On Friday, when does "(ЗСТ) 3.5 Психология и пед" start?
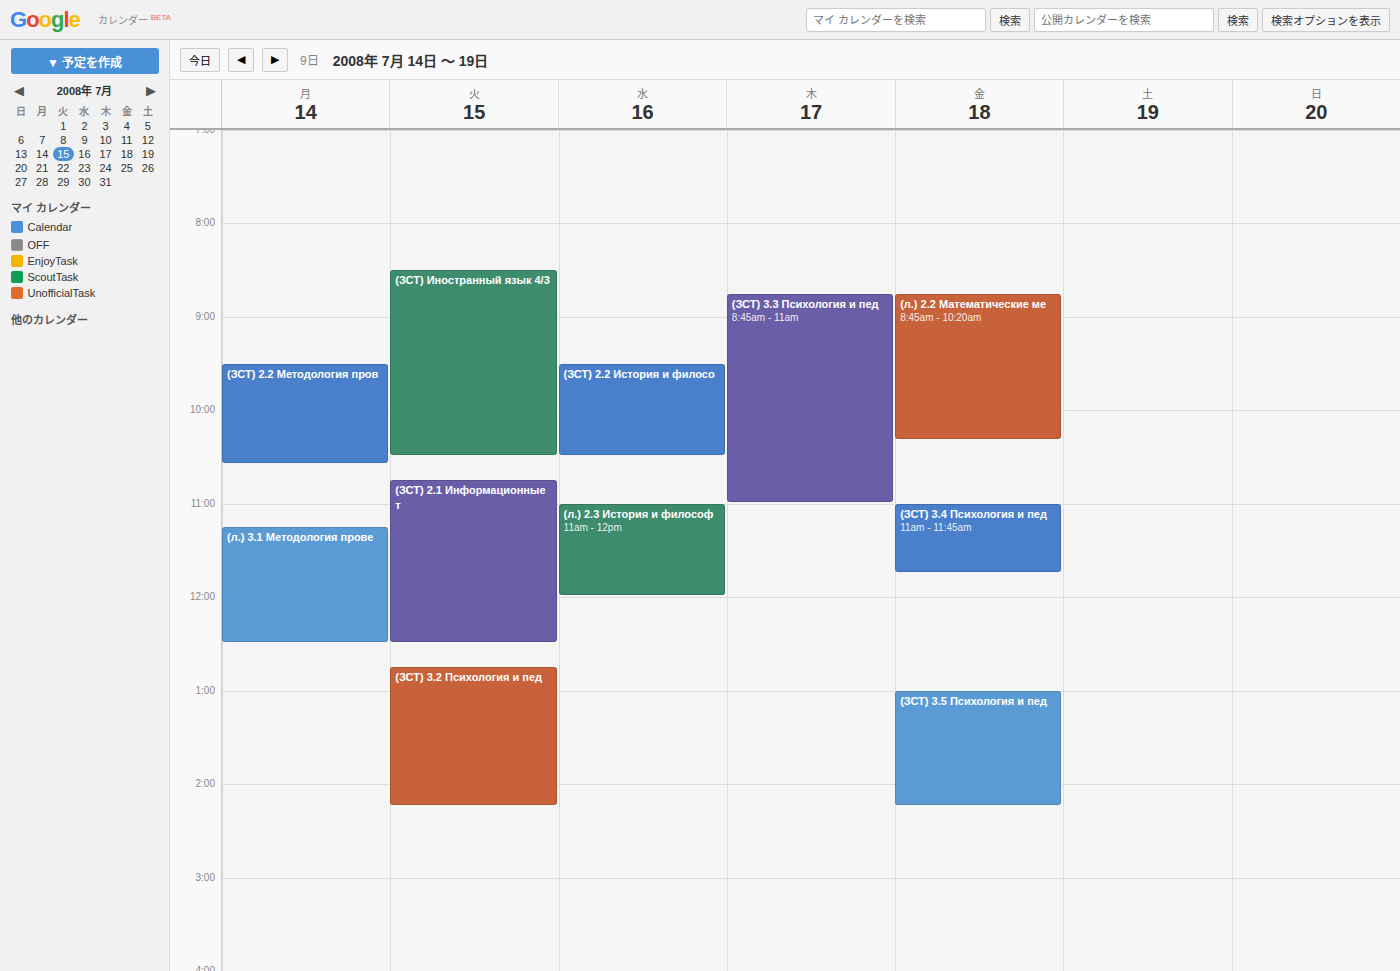
1:00 PM